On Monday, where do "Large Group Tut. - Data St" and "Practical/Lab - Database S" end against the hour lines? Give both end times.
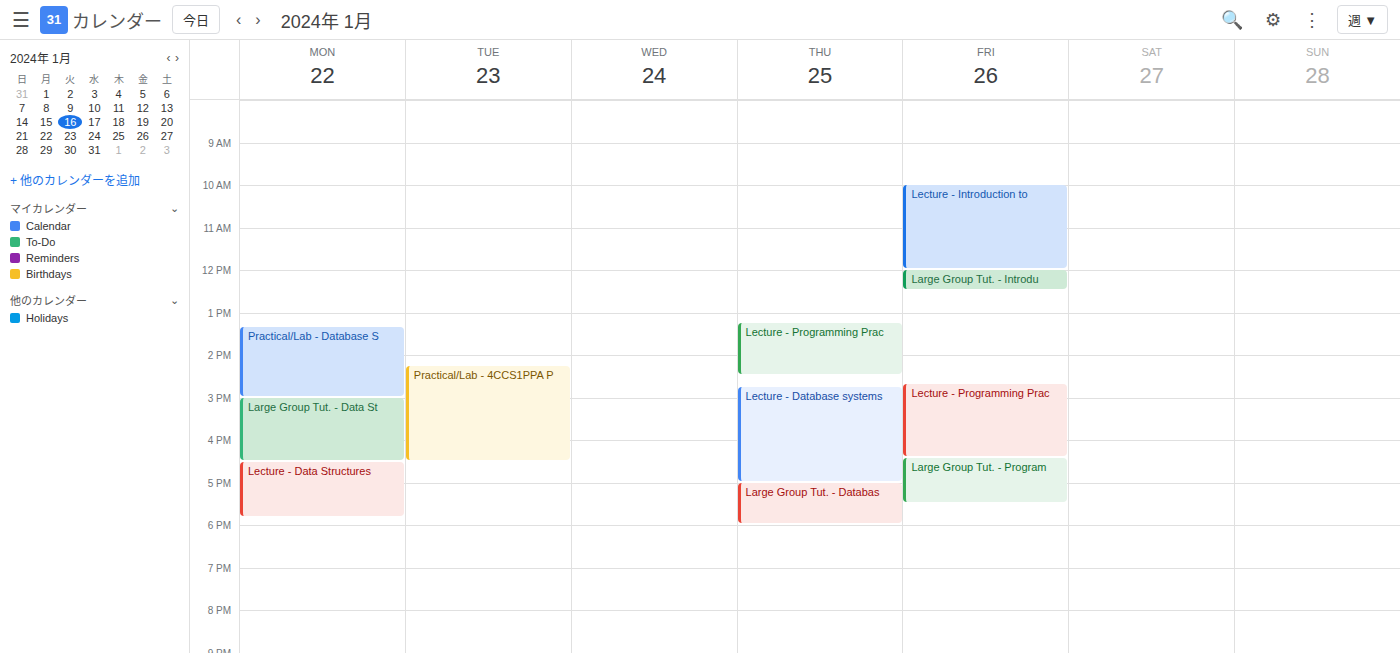
"Large Group Tut. - Data St": 16:30, halfway between the 16:00 and 17:00 lines. "Practical/Lab - Database S": 15:00, exactly on the 15:00 line.